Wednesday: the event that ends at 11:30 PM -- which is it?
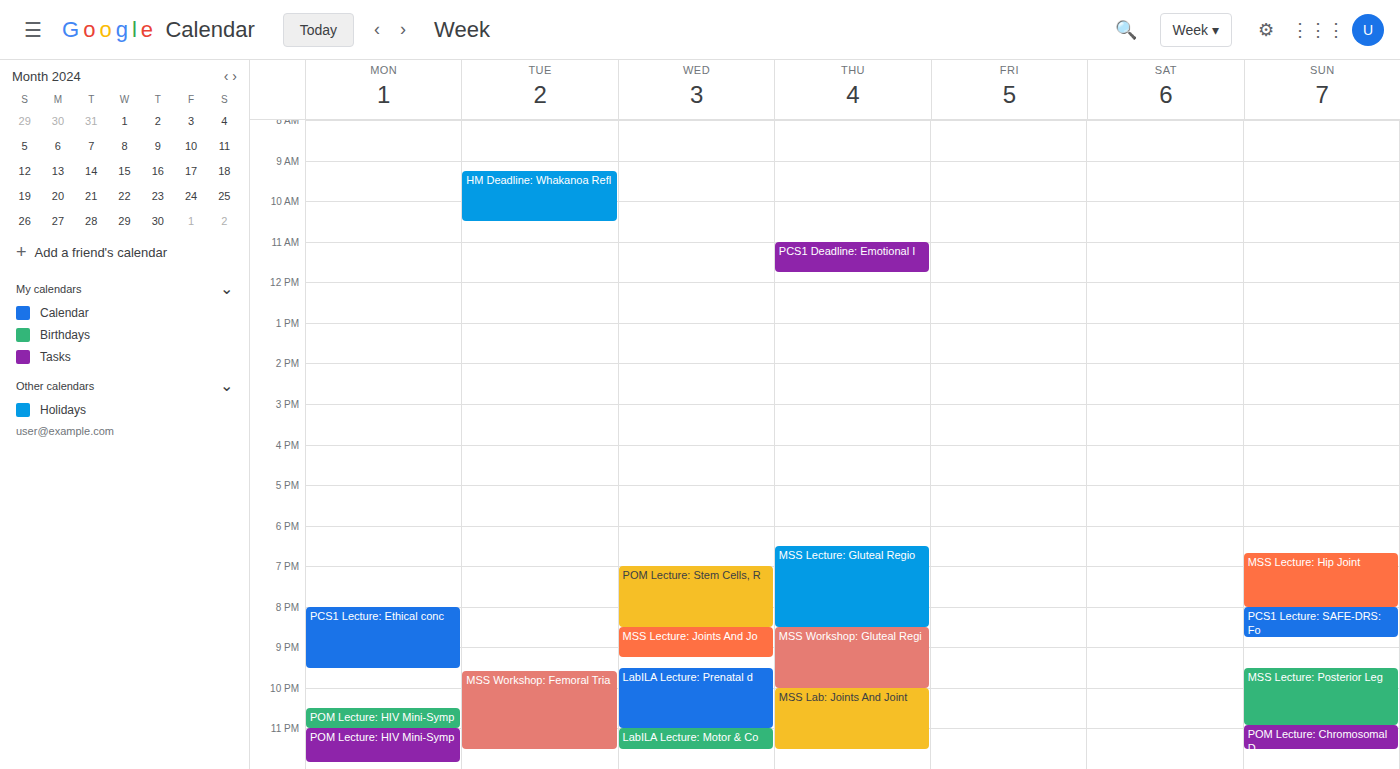
"LabILA Lecture: Motor & Co"